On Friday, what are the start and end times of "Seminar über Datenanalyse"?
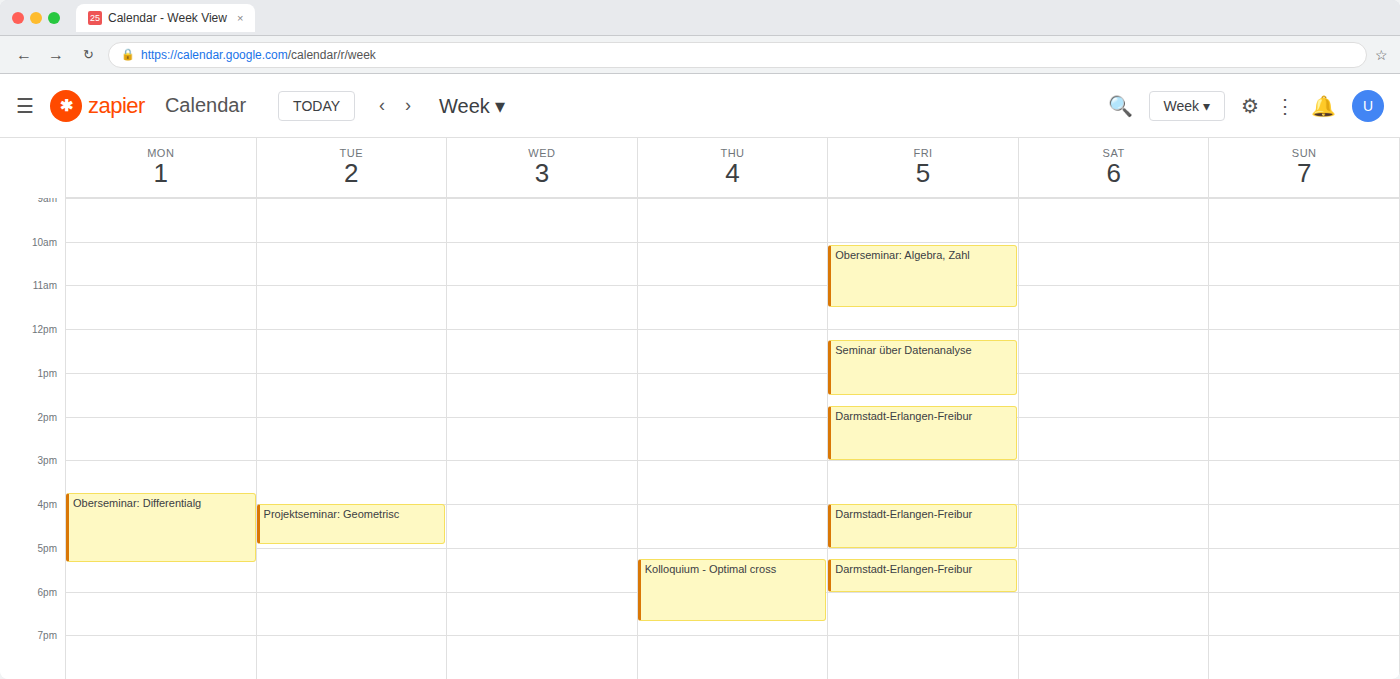
12:15 to 13:30